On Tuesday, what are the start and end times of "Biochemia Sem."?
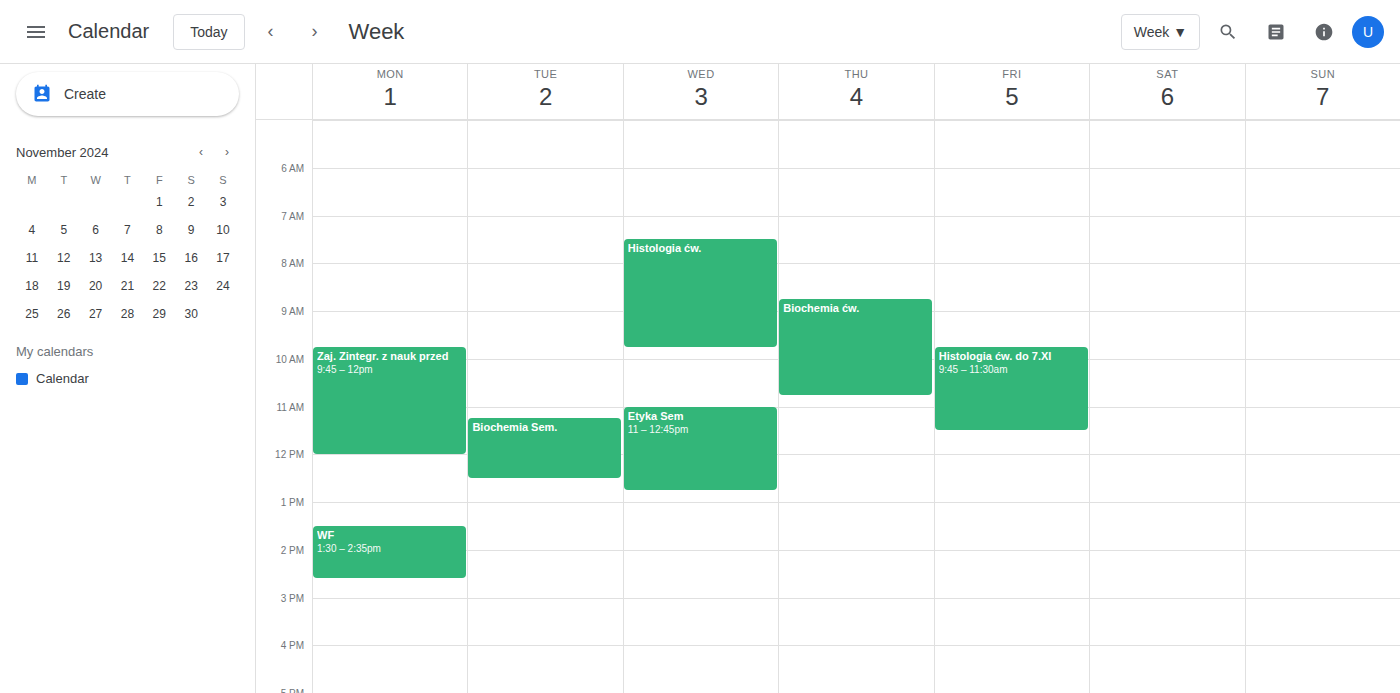
11:15 AM to 12:30 PM